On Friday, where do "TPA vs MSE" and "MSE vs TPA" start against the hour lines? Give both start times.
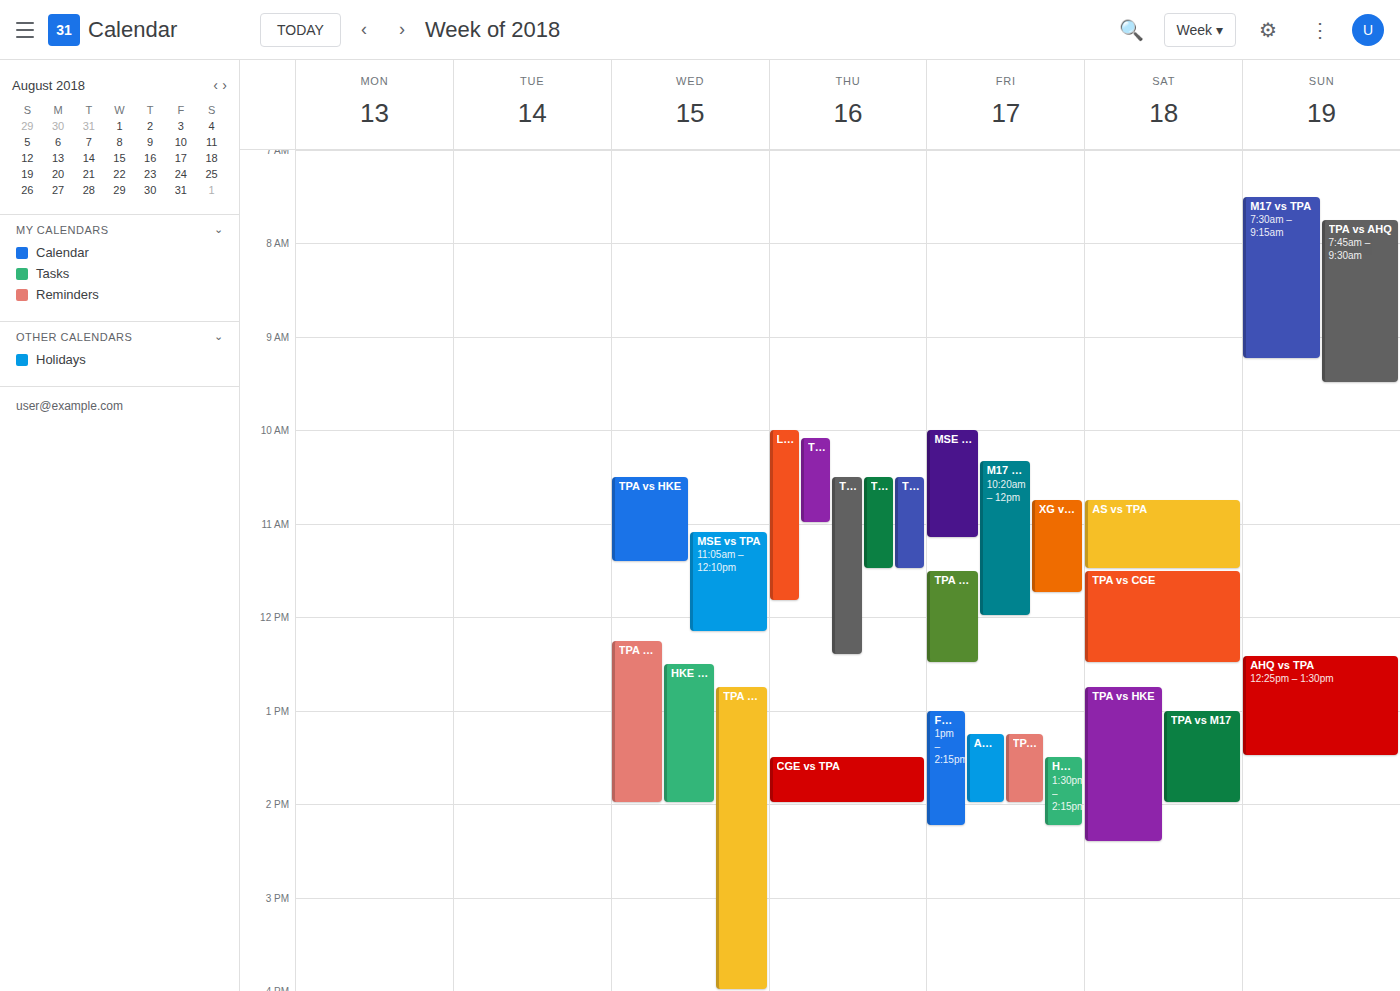
"TPA vs MSE": 11:30 AM, halfway between the 11 AM and 12 PM lines. "MSE vs TPA": 10:00 AM, exactly on the 10 AM line.